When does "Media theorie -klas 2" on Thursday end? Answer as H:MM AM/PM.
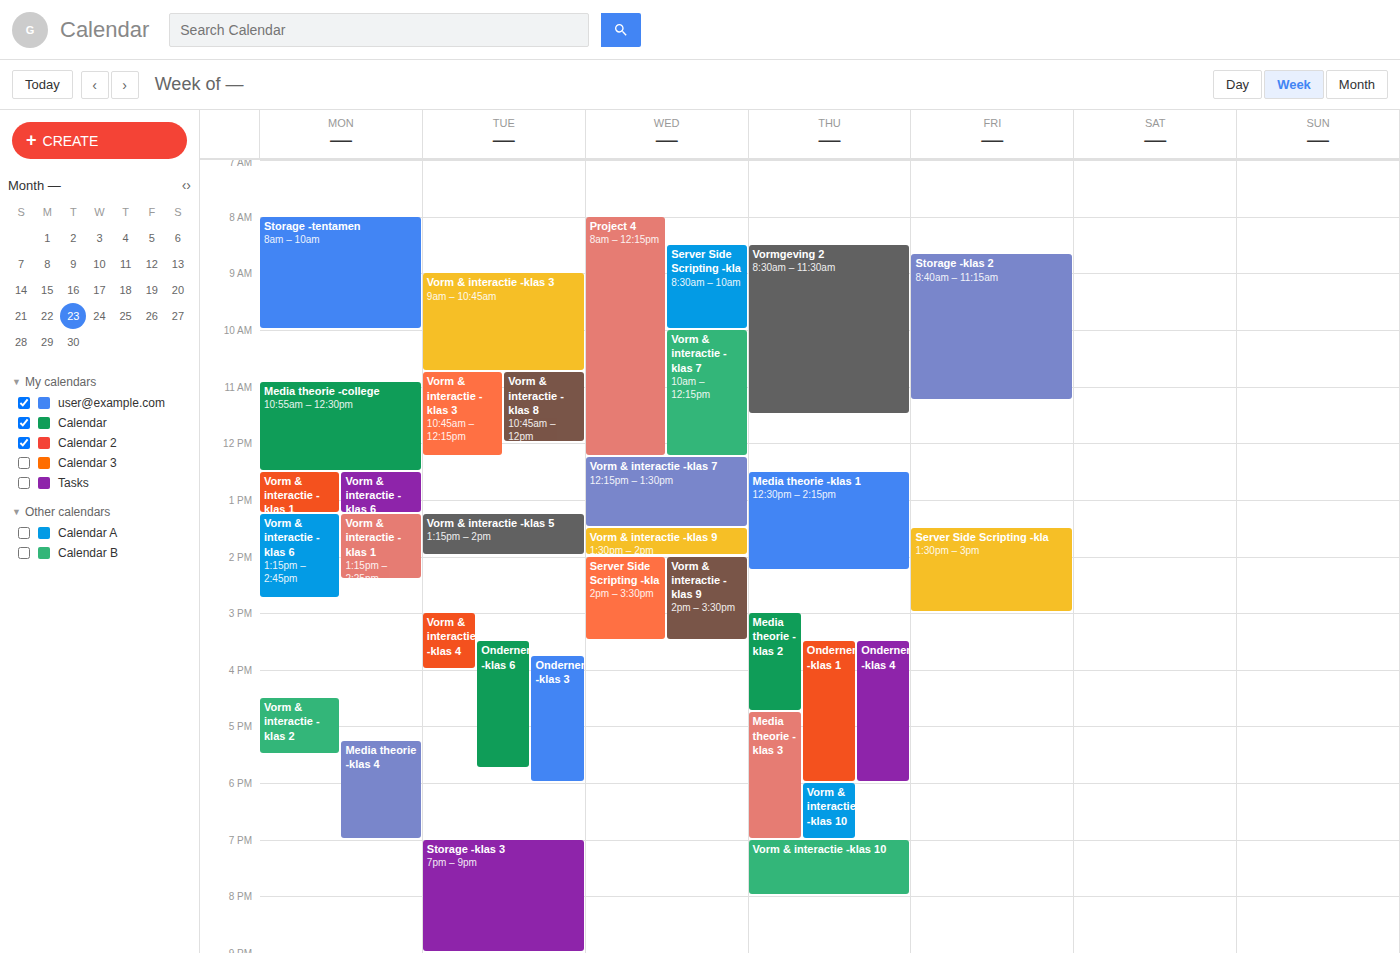
4:45 PM